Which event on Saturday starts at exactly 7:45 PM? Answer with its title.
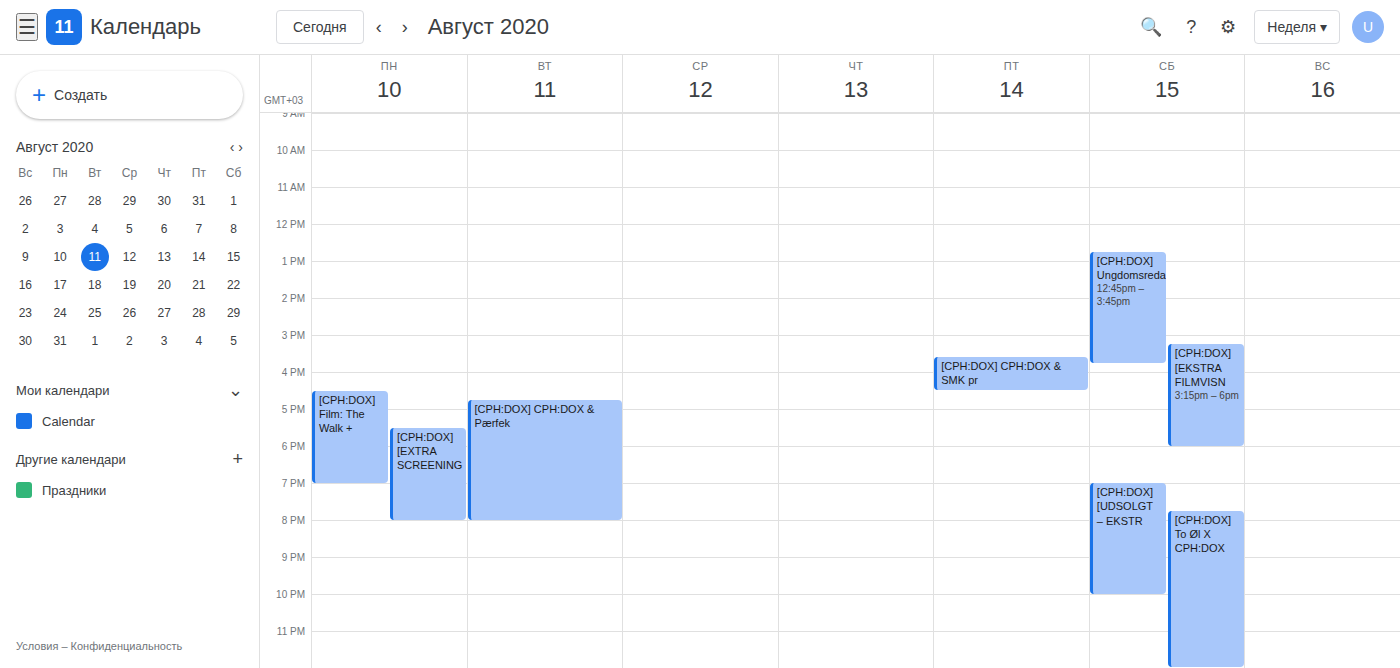
"[CPH:DOX] To Øl X CPH:DOX"